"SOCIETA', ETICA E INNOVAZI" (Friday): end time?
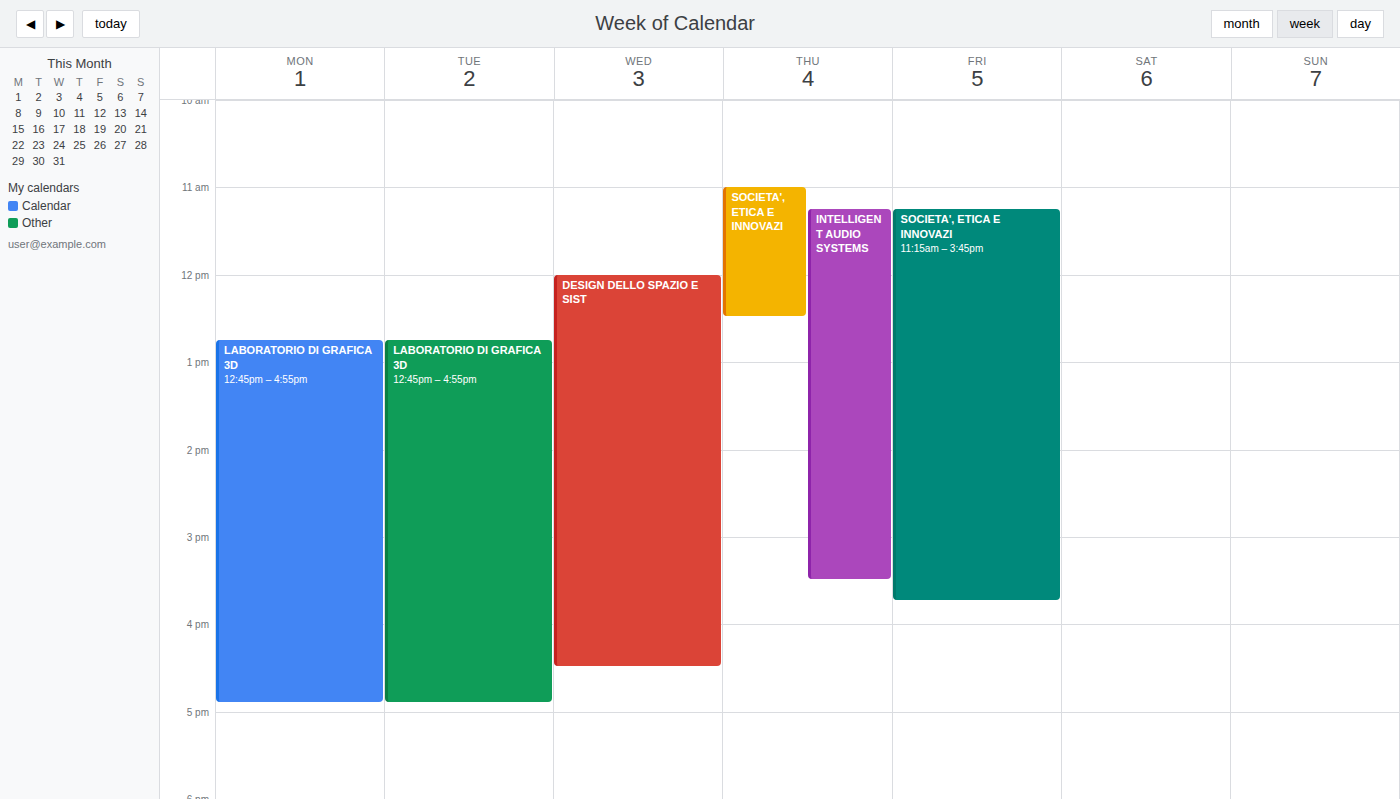
3:45 PM